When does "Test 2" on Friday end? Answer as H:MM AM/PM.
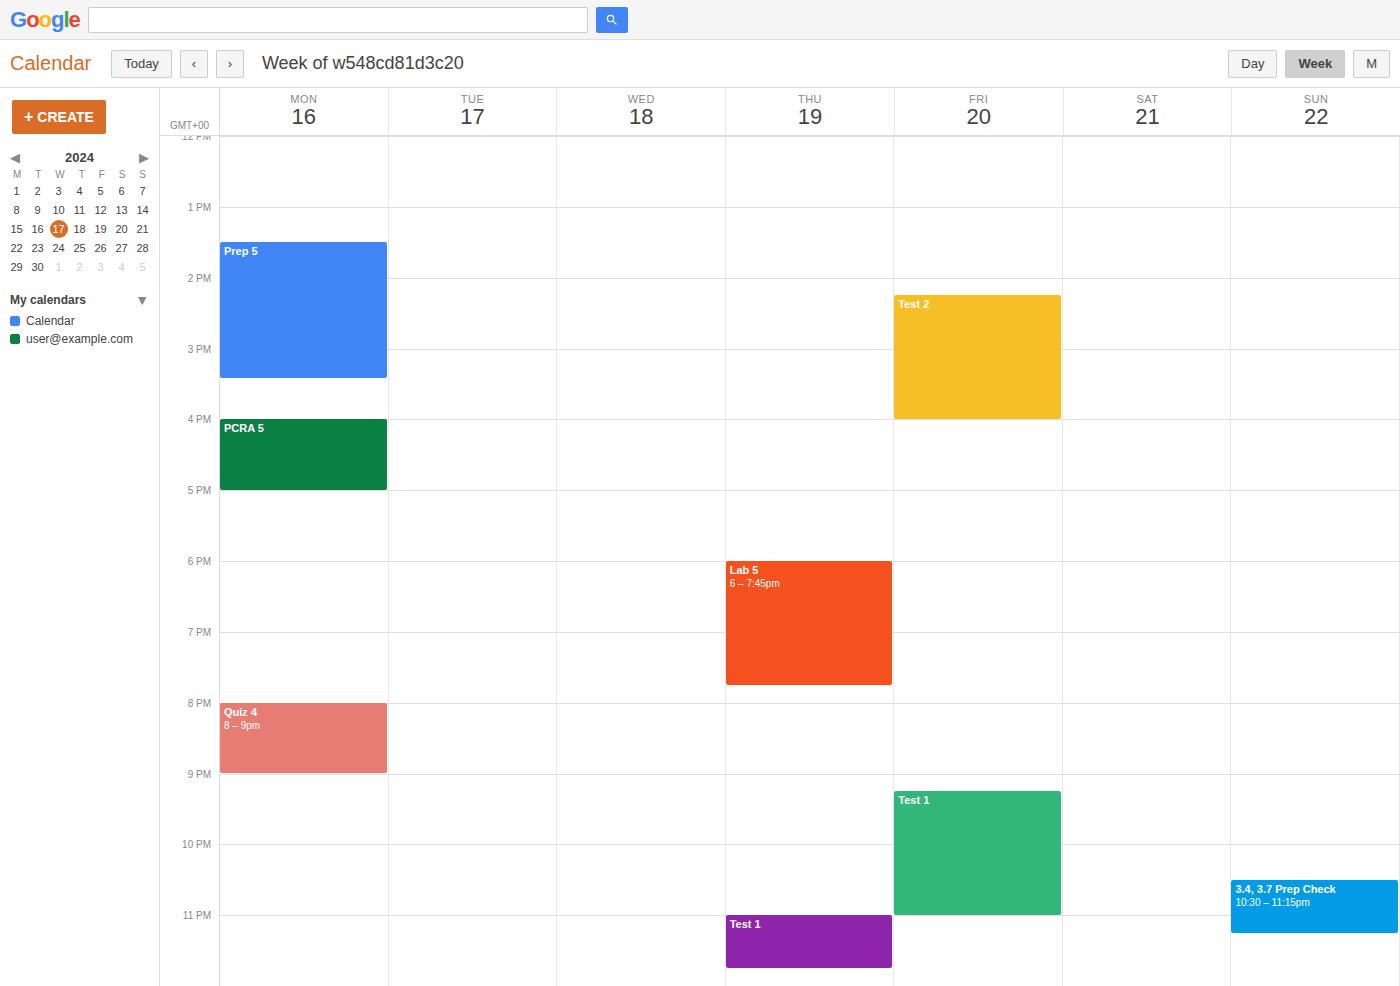
4:00 PM